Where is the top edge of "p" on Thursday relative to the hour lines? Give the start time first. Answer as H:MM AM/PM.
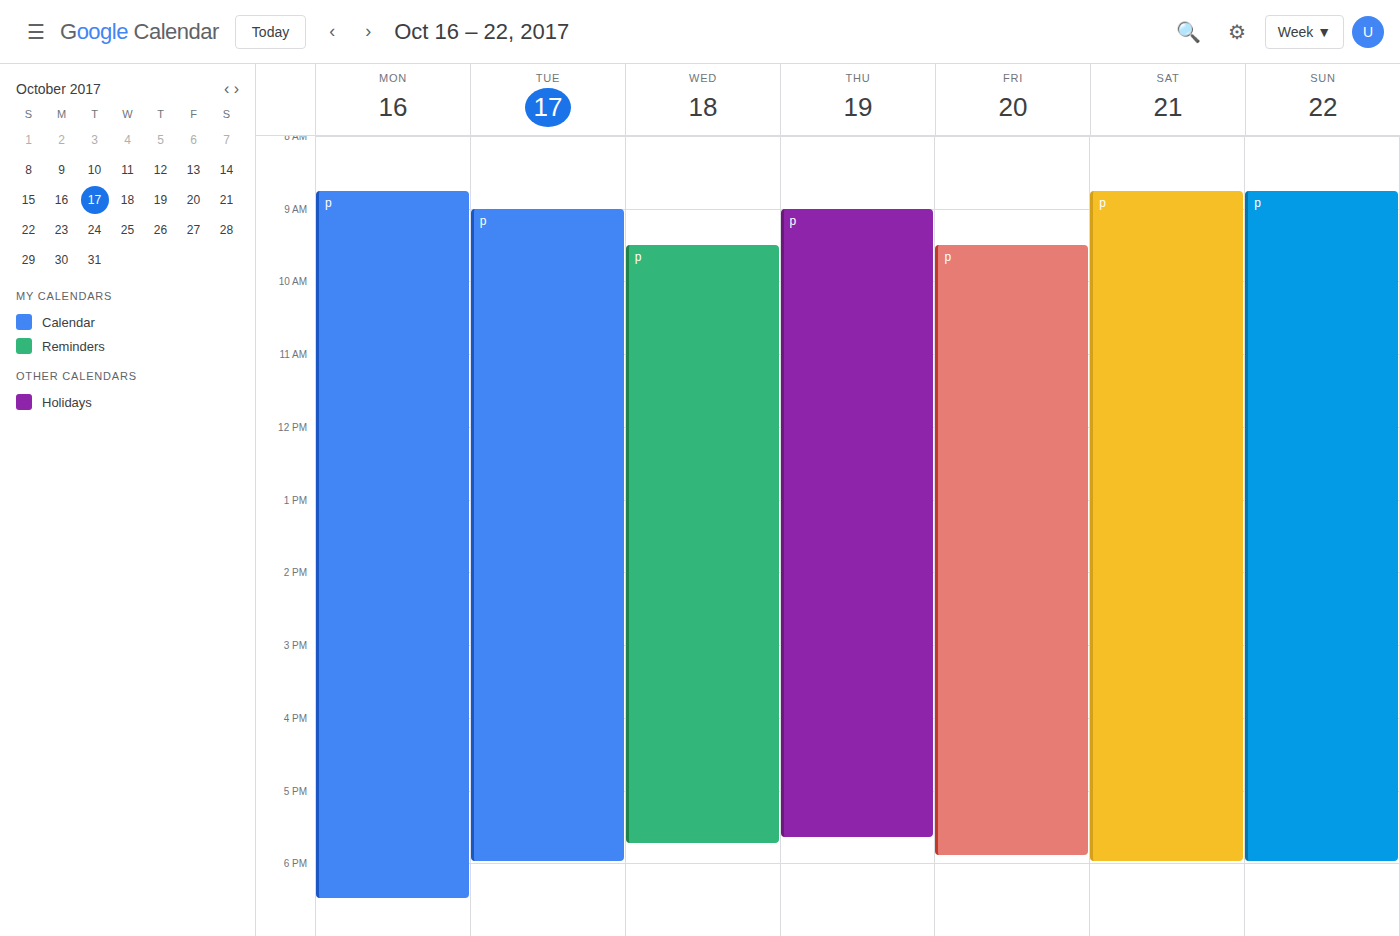
9:00 AM -- exactly on the 9 AM line.